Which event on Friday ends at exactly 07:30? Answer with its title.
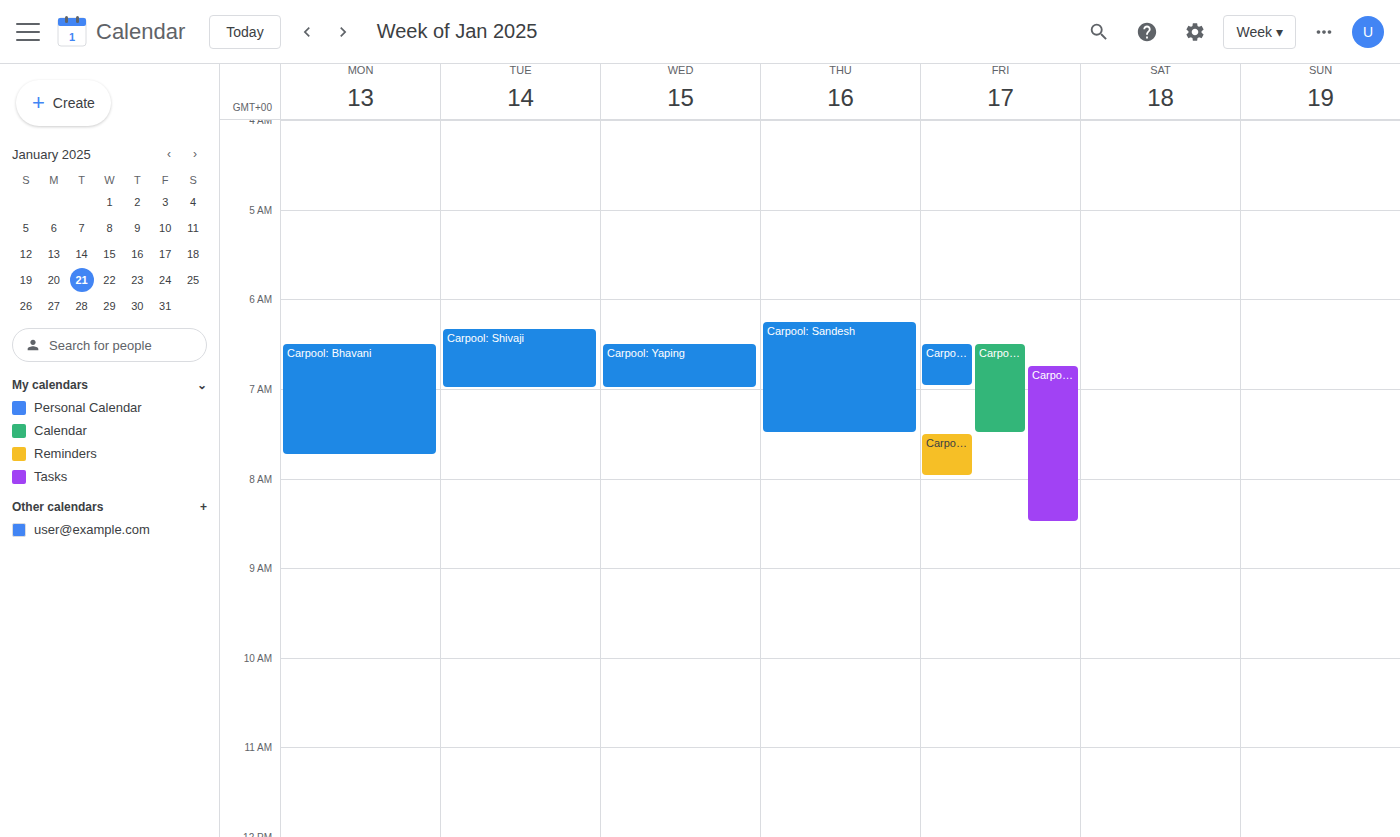
"Carpool: Sandesh"